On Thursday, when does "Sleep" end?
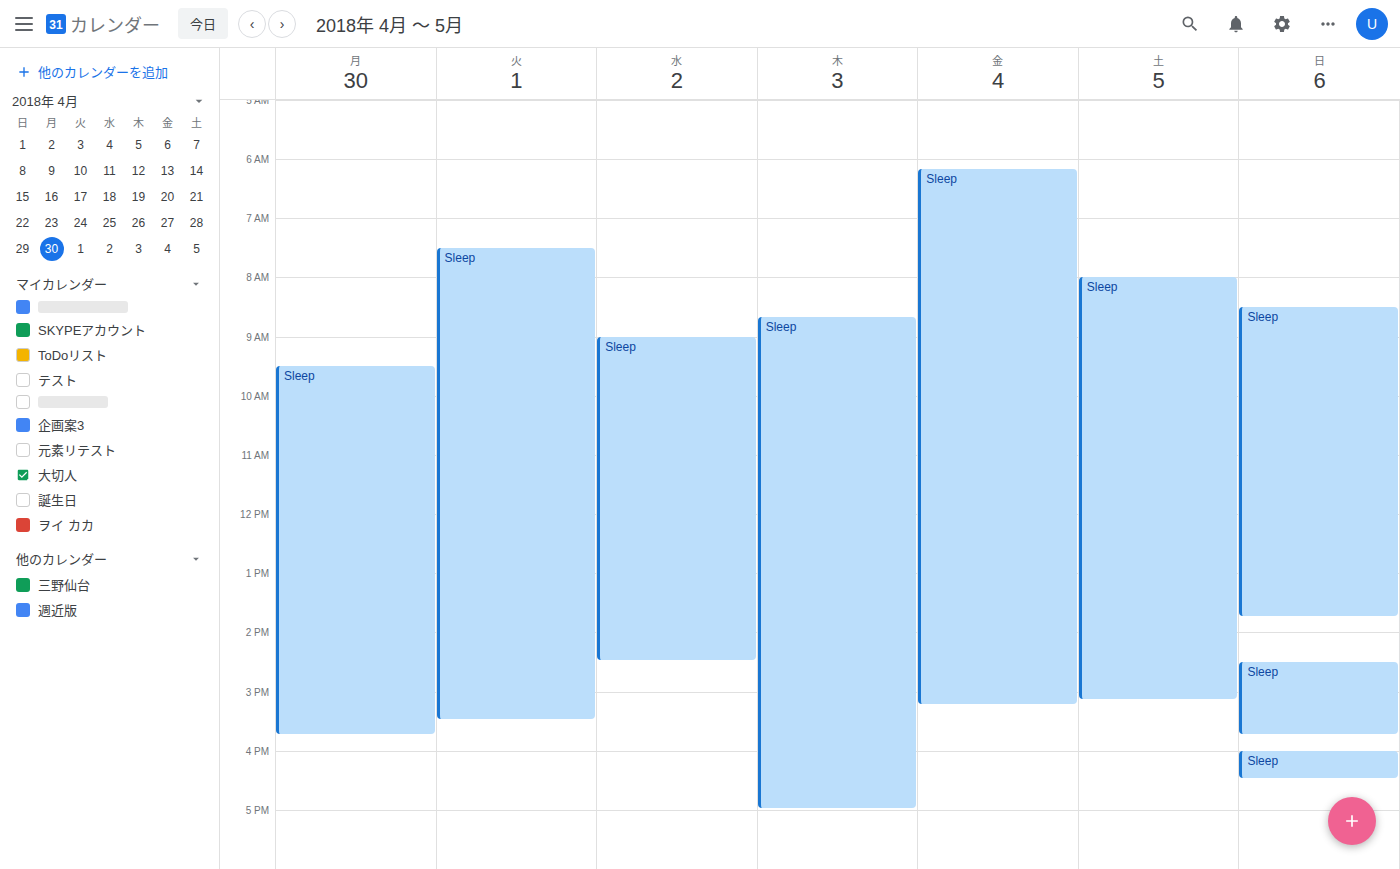
5:00 PM